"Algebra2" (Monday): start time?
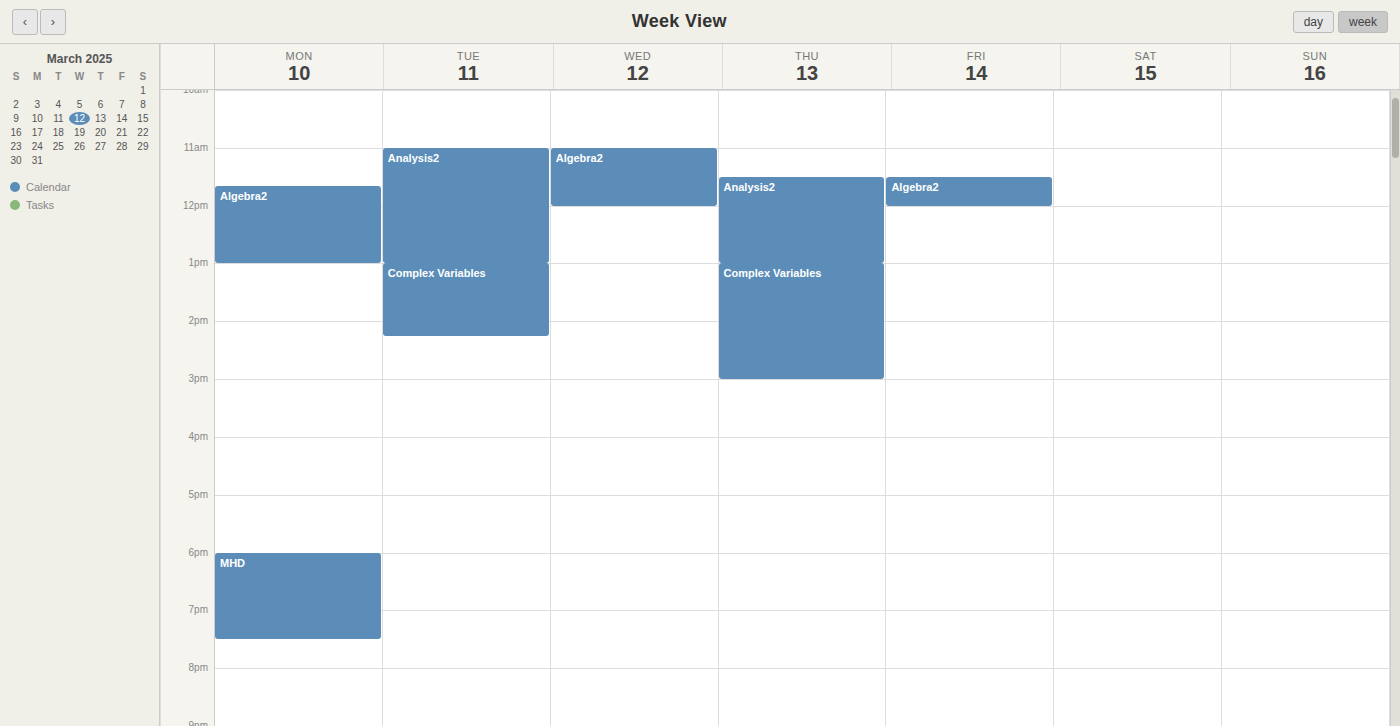
11:40 AM